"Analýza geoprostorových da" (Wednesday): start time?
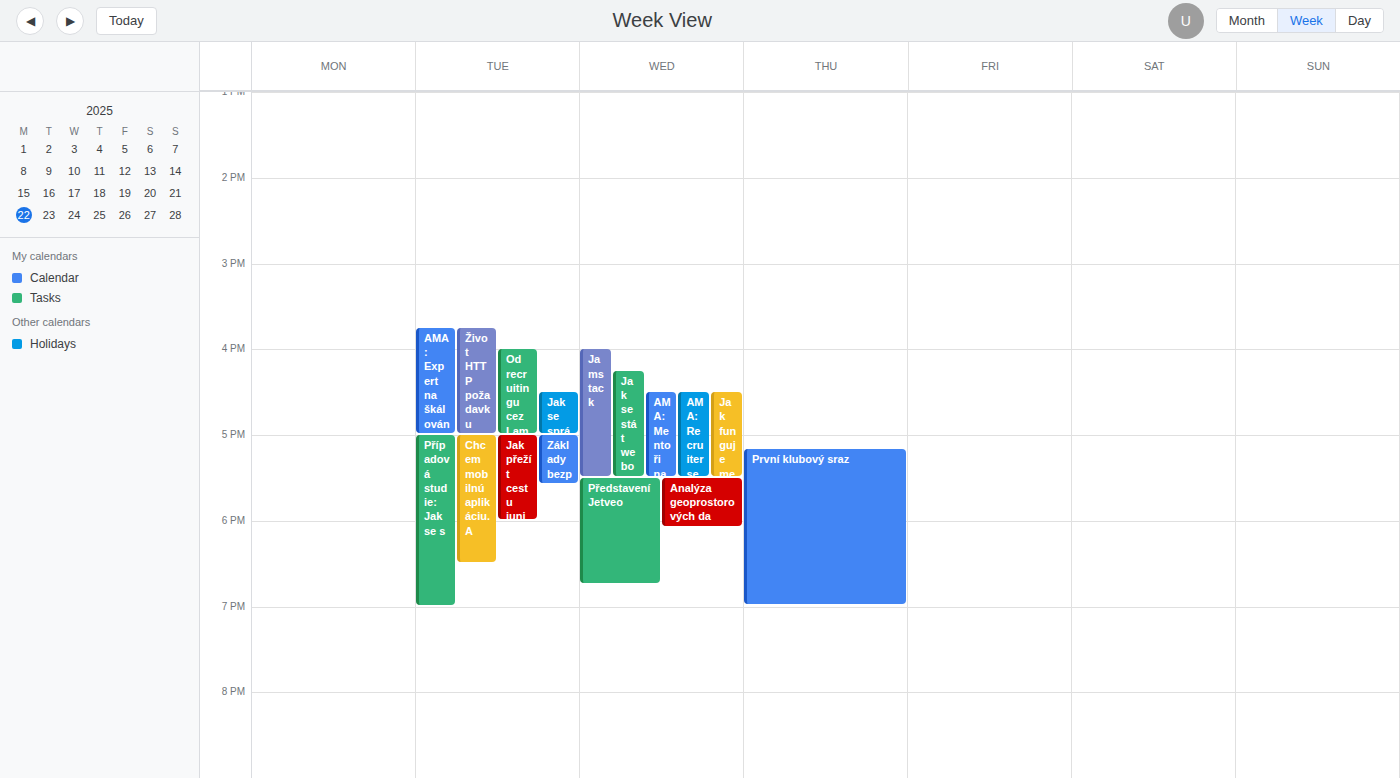
5:30 PM